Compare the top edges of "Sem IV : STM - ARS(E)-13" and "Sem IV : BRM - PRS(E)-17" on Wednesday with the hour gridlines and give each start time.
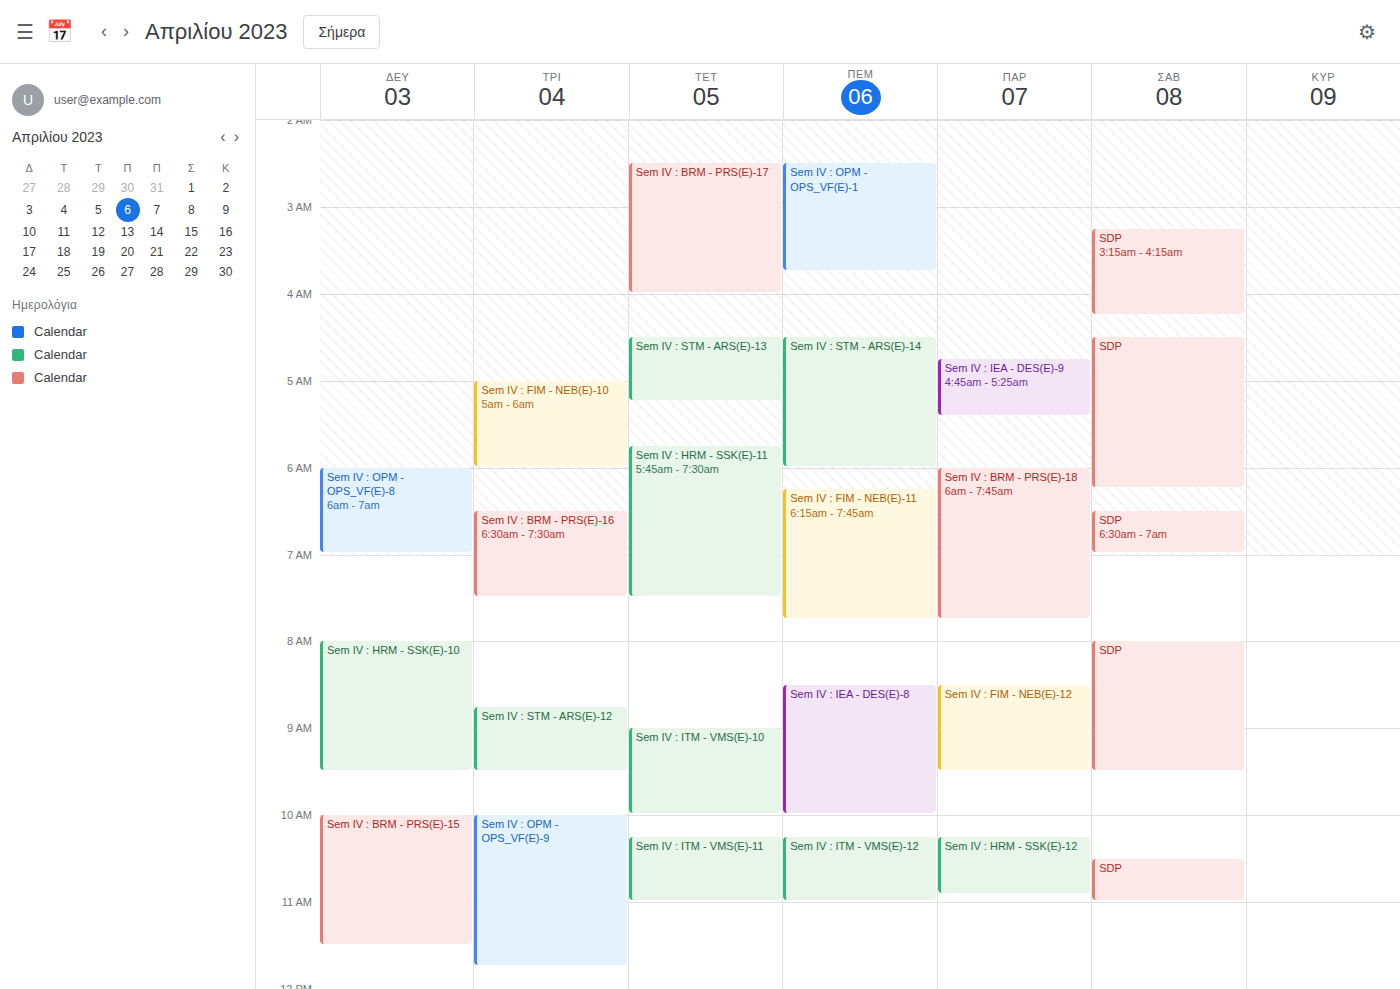
"Sem IV : STM - ARS(E)-13": 4:30 AM, halfway between the 4 AM and 5 AM lines. "Sem IV : BRM - PRS(E)-17": 2:30 AM, halfway between the 2 AM and 3 AM lines.